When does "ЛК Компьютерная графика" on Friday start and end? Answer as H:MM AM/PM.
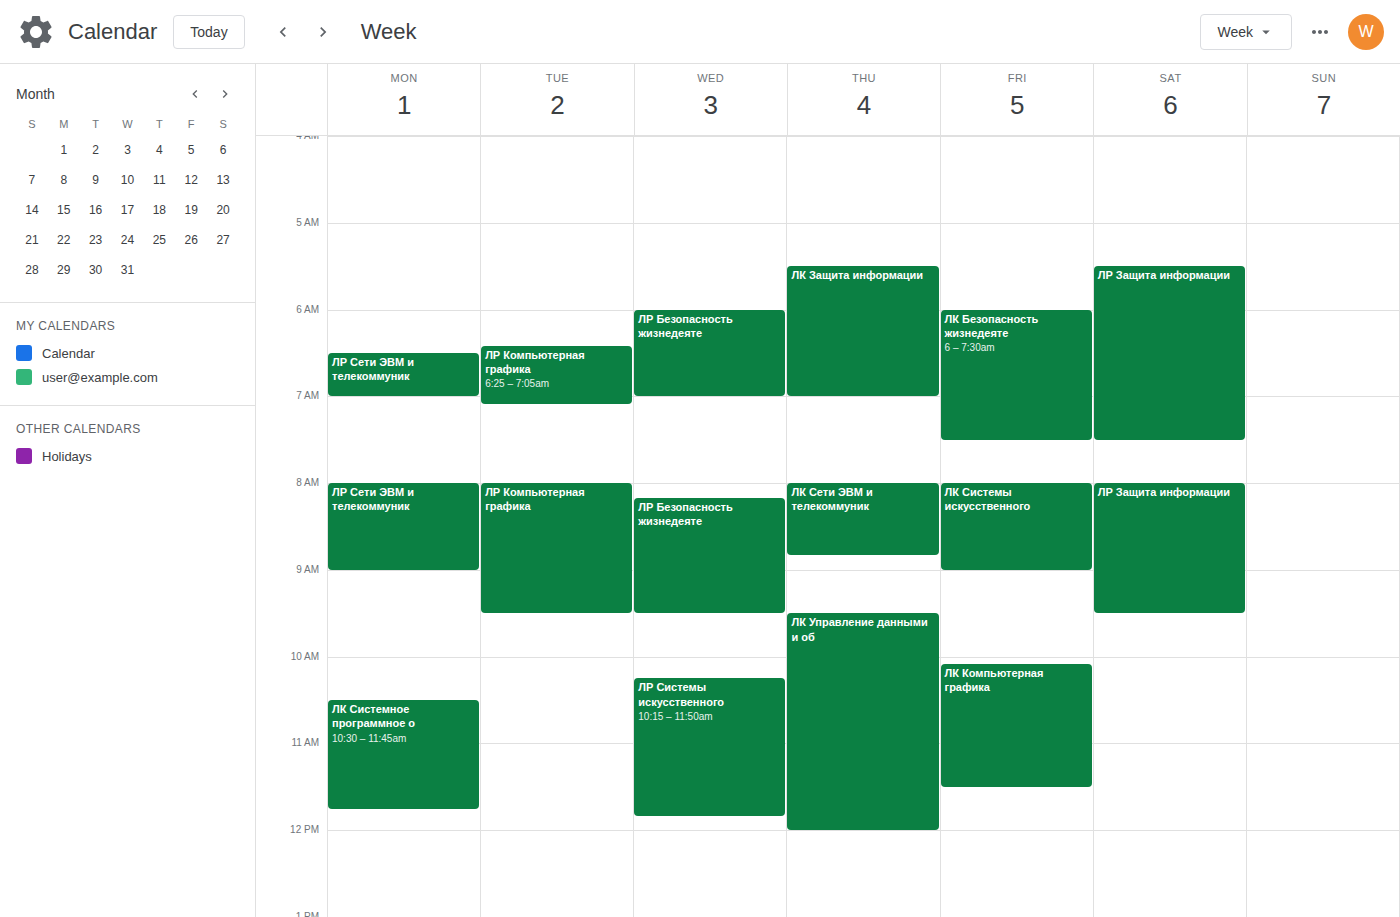
10:05 AM to 11:30 AM